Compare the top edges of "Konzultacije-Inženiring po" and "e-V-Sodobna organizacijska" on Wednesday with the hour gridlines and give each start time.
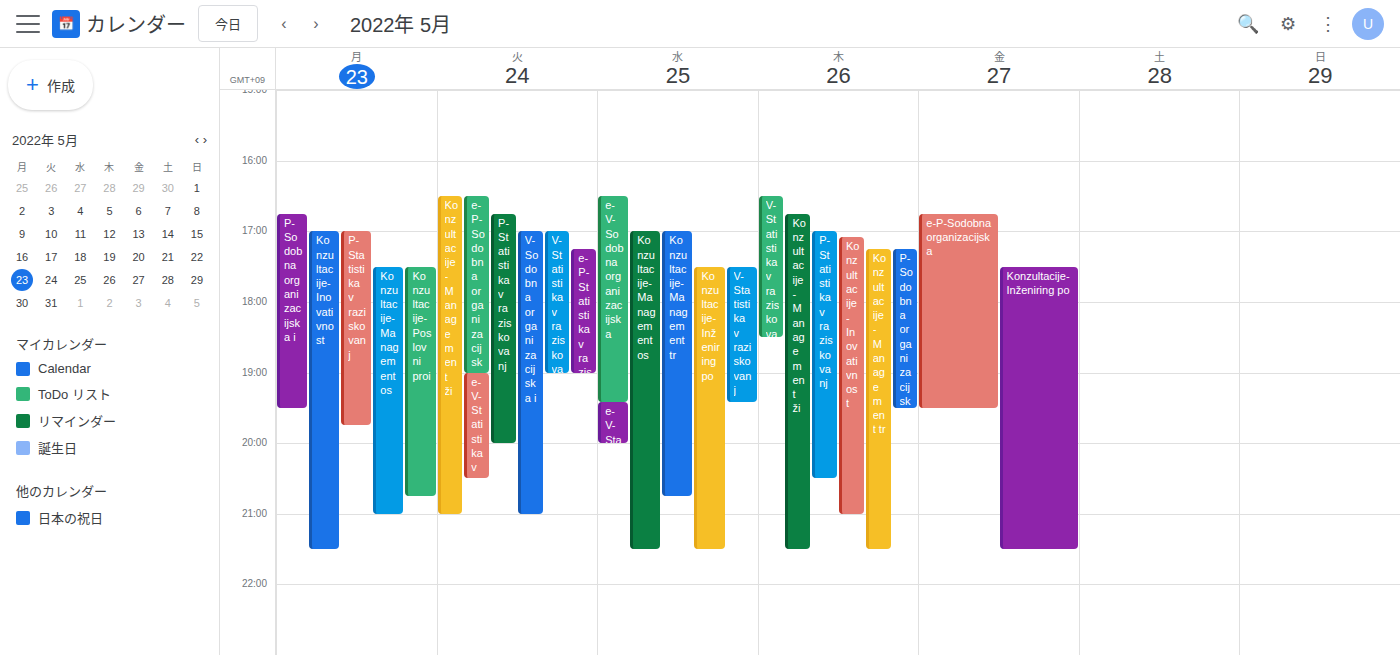
"Konzultacije-Inženiring po": 5:30 PM, halfway between the 5 PM and 6 PM lines. "e-V-Sodobna organizacijska": 4:30 PM, halfway between the 4 PM and 5 PM lines.